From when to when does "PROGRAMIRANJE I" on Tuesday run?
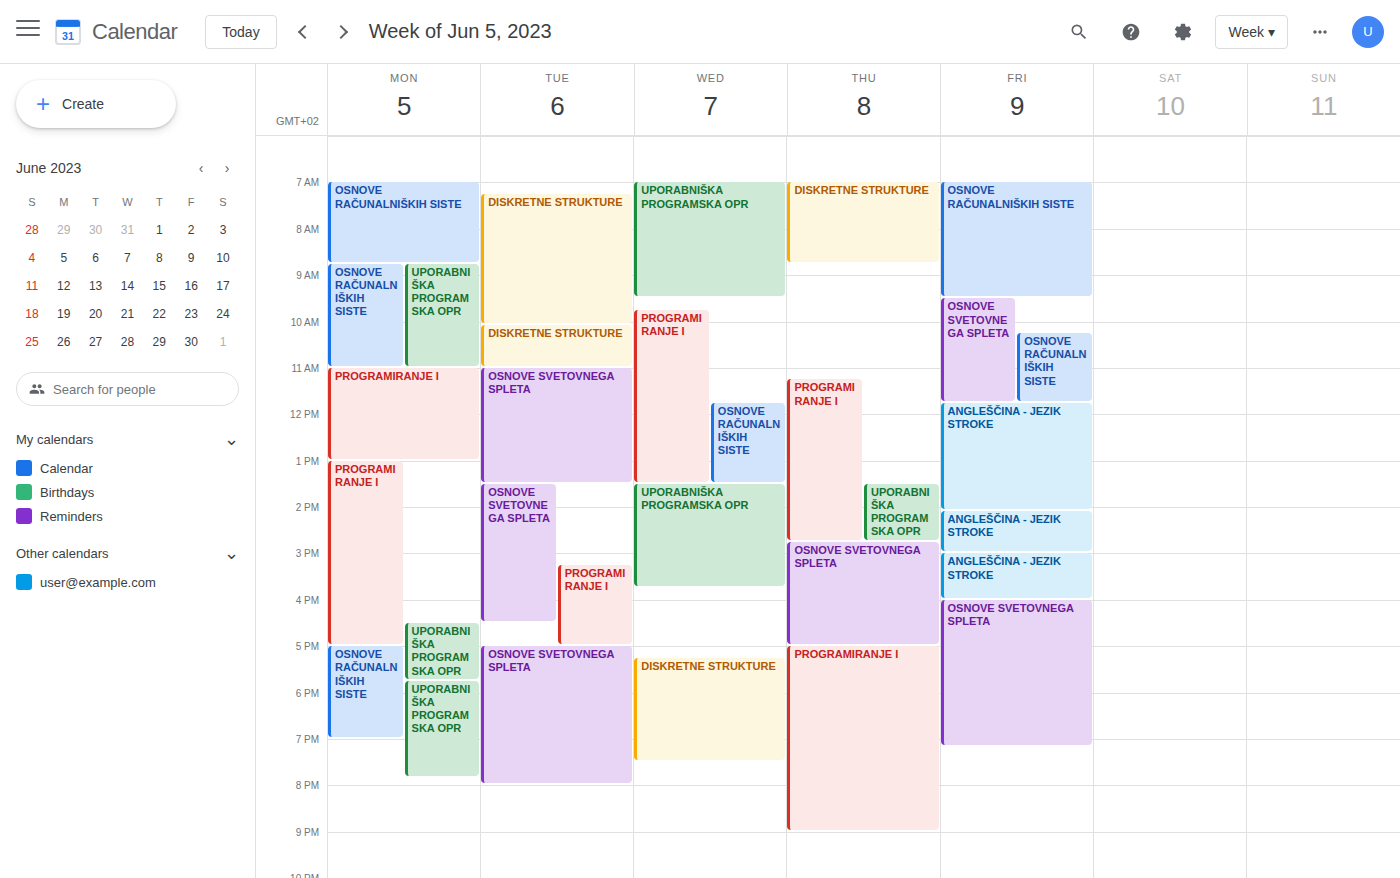
3:15 PM to 5:00 PM